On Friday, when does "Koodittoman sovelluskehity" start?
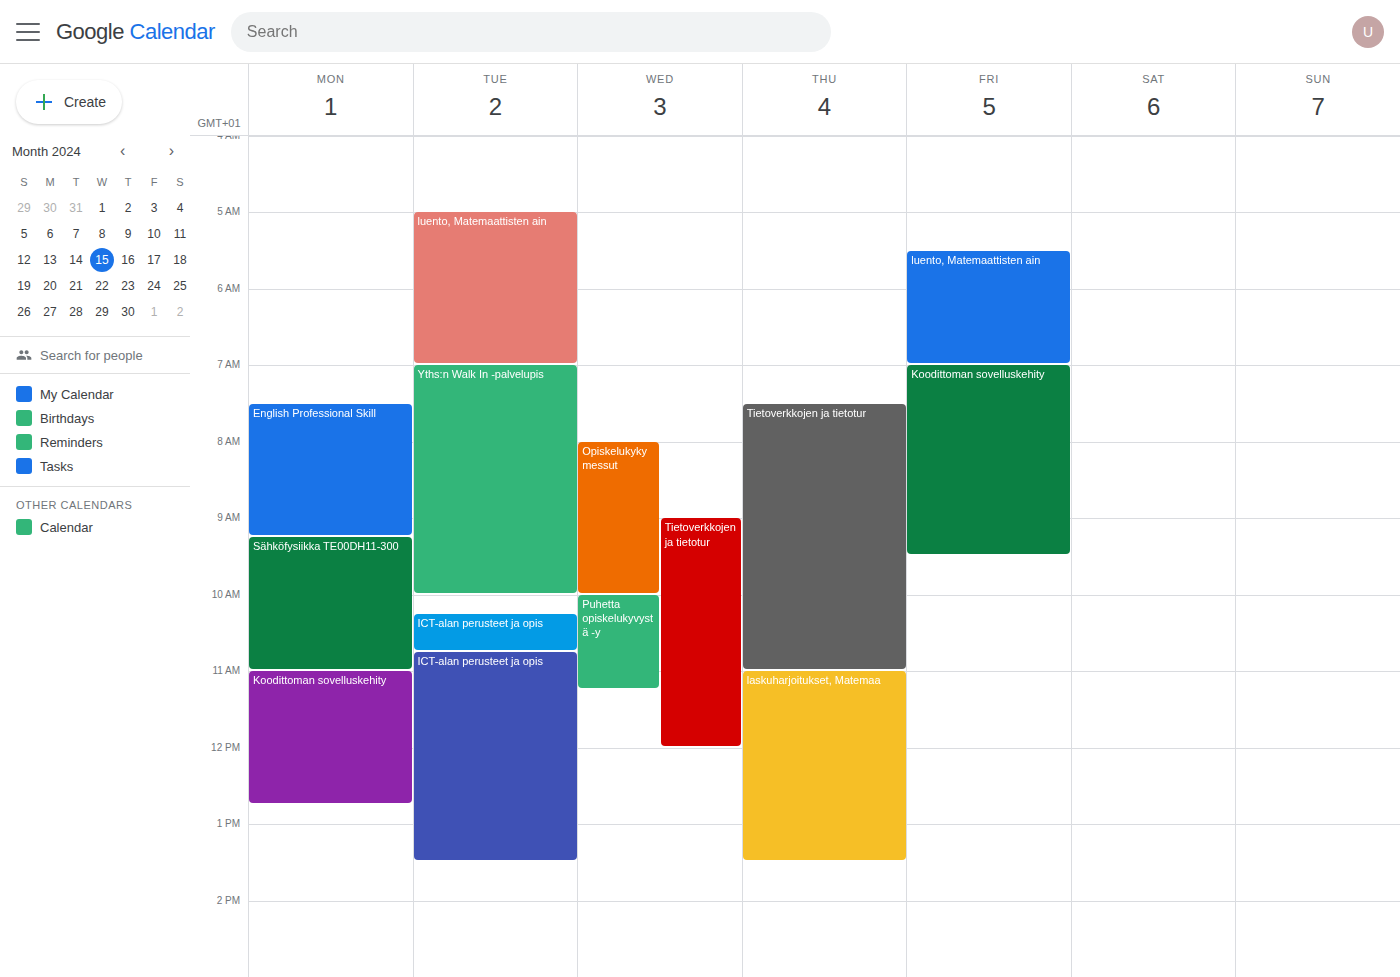
7:00 AM